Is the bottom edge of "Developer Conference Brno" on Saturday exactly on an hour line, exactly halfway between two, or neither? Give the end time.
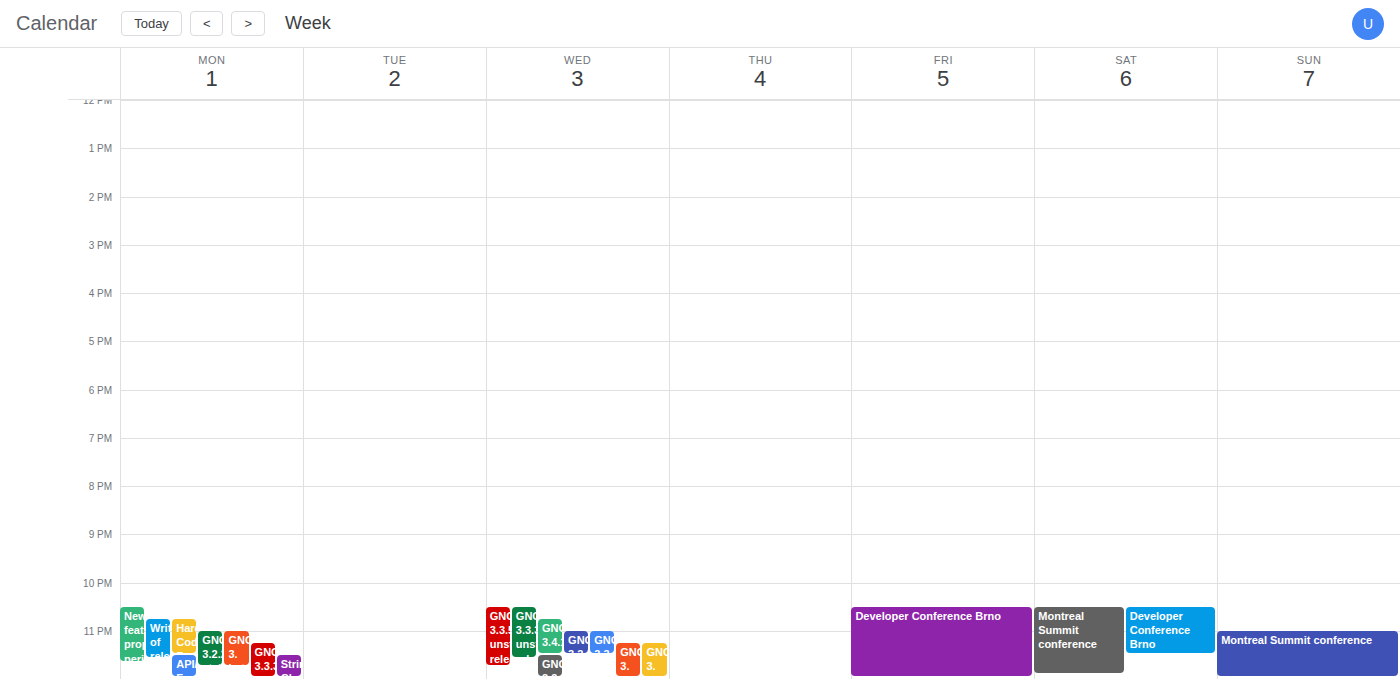
11:30 PM -- halfway between the 11 PM and 12 AM lines.